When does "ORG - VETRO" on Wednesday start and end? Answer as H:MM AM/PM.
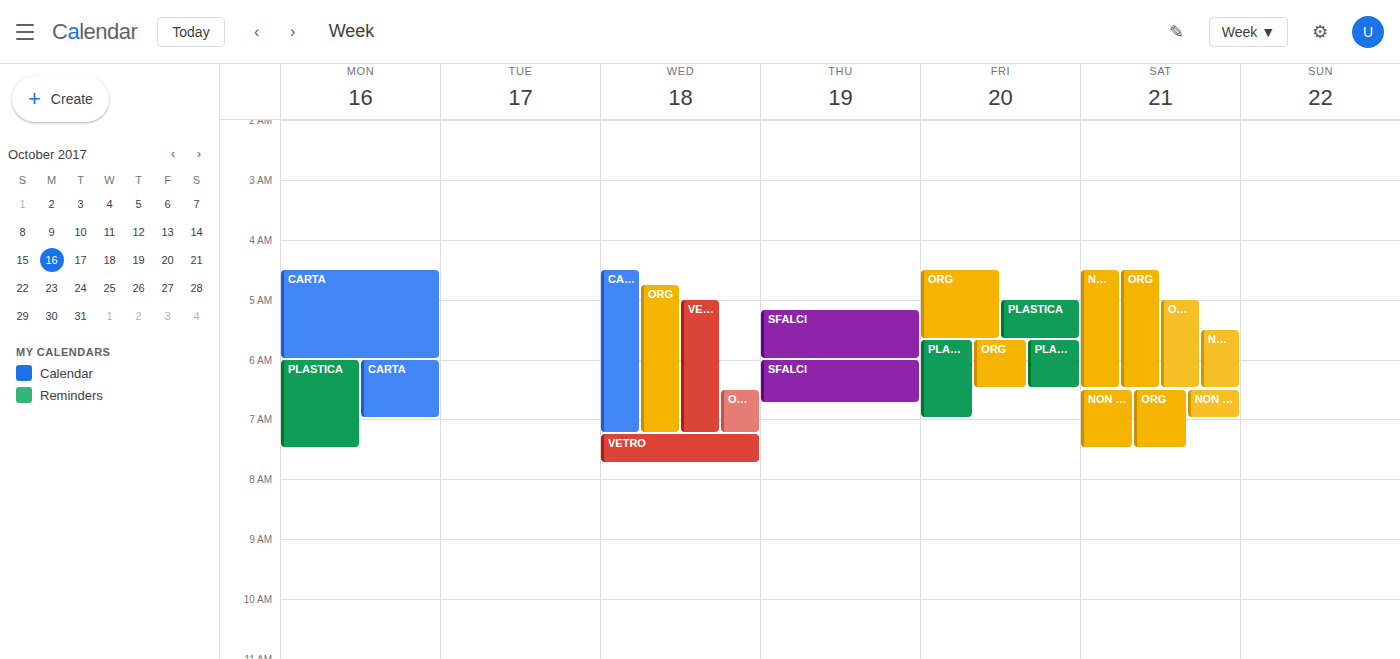
6:30 AM to 7:15 AM